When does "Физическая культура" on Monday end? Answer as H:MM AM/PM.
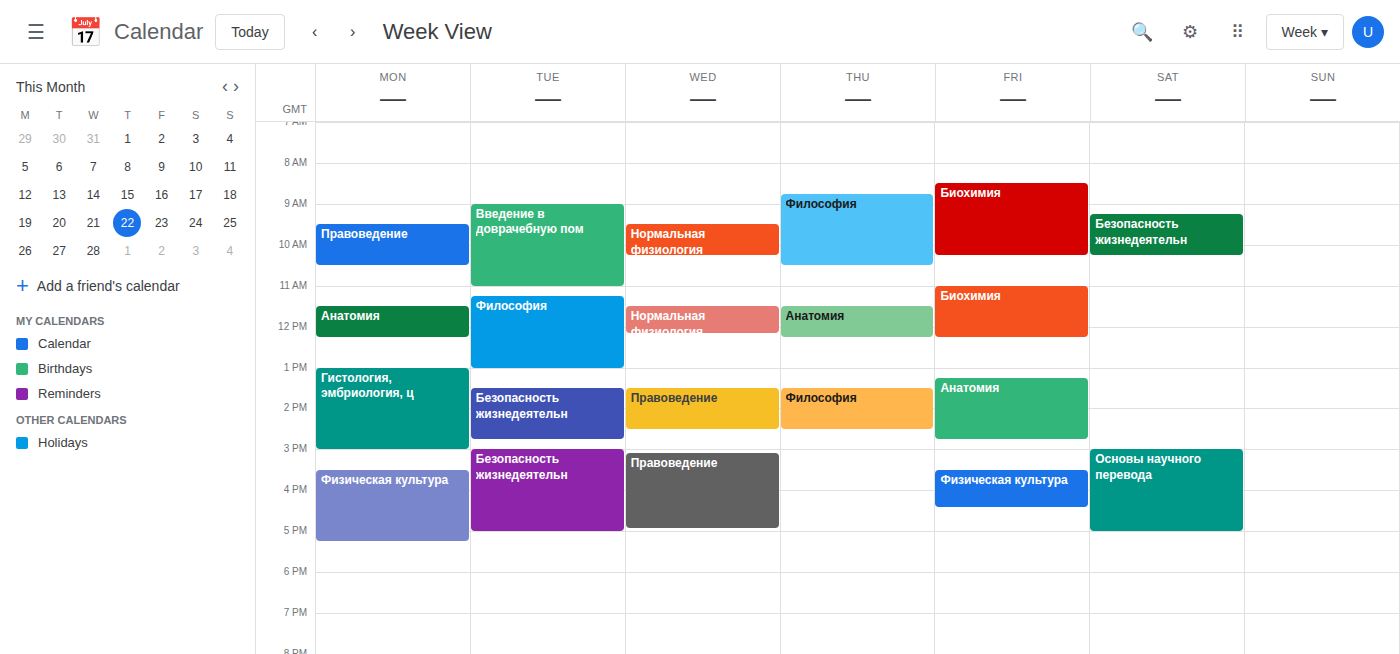
5:15 PM